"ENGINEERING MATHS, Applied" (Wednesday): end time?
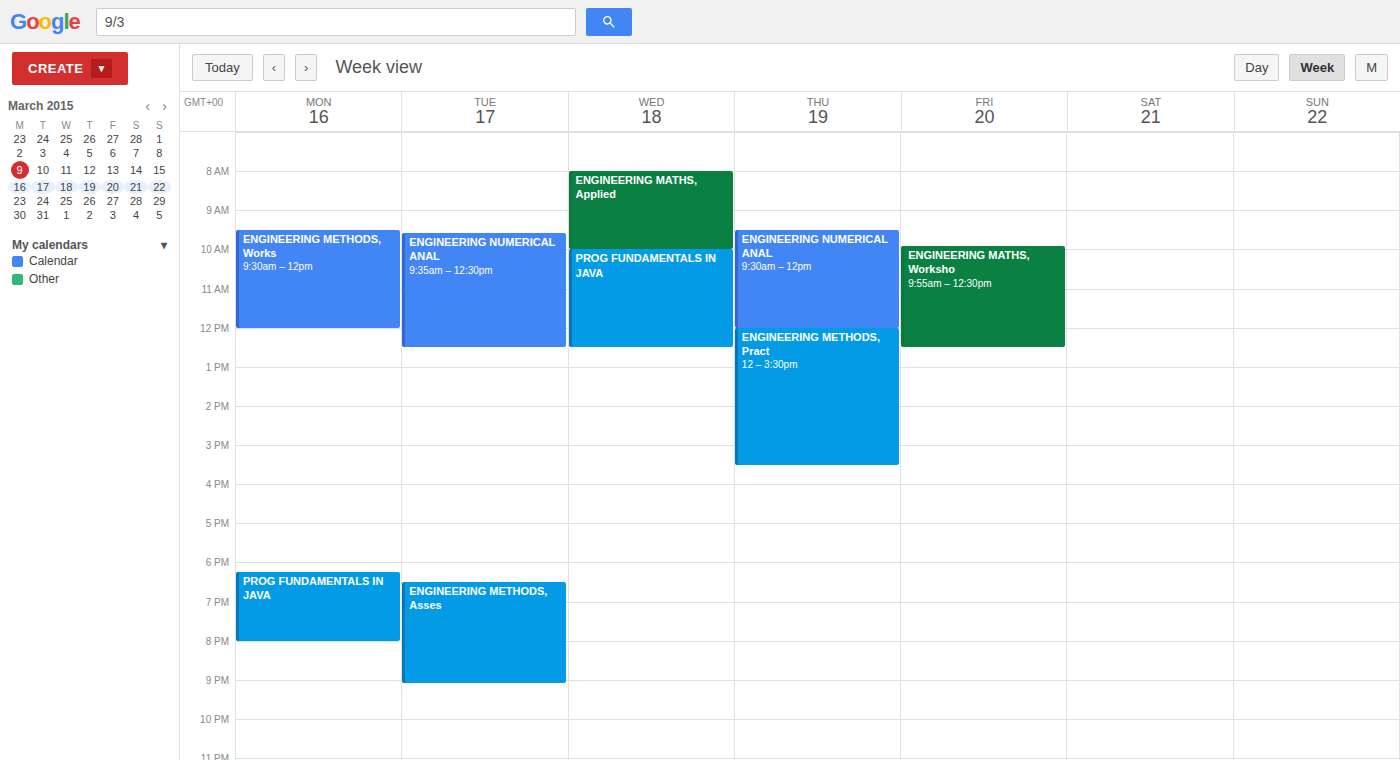
10:00 AM